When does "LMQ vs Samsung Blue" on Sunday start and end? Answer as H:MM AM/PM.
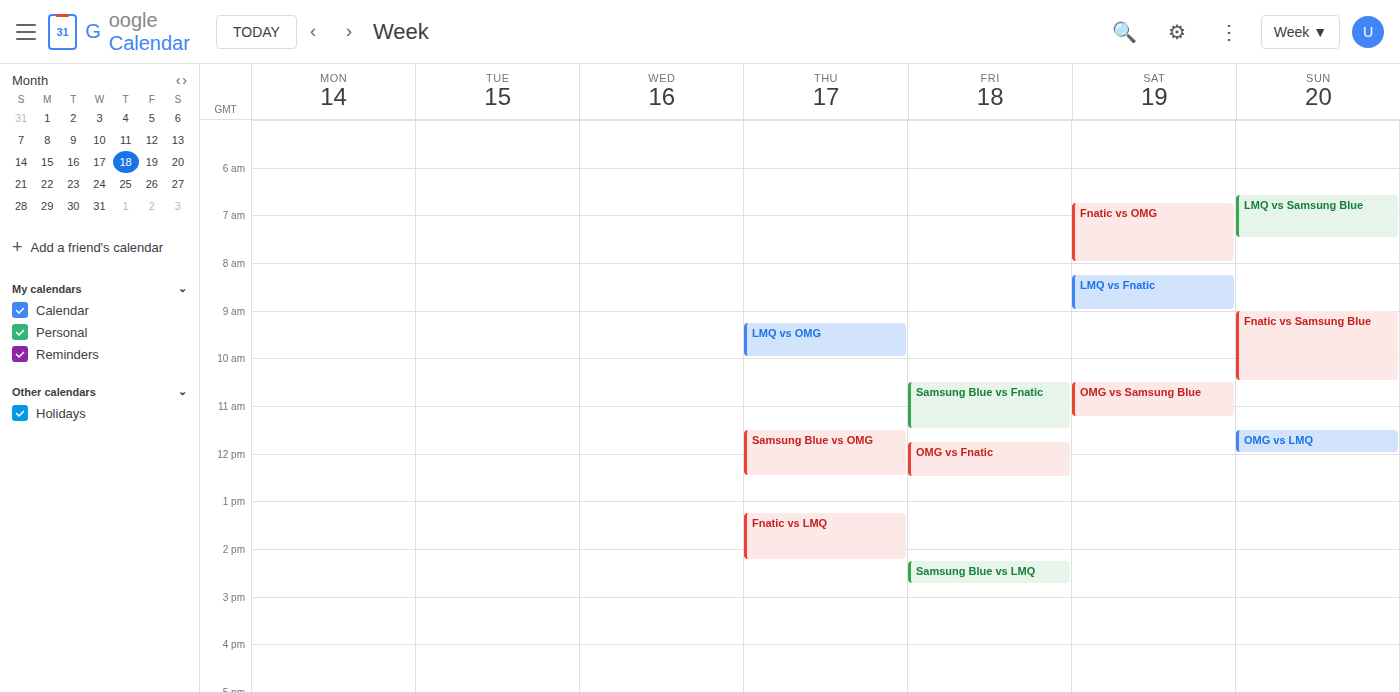
6:35 AM to 7:30 AM